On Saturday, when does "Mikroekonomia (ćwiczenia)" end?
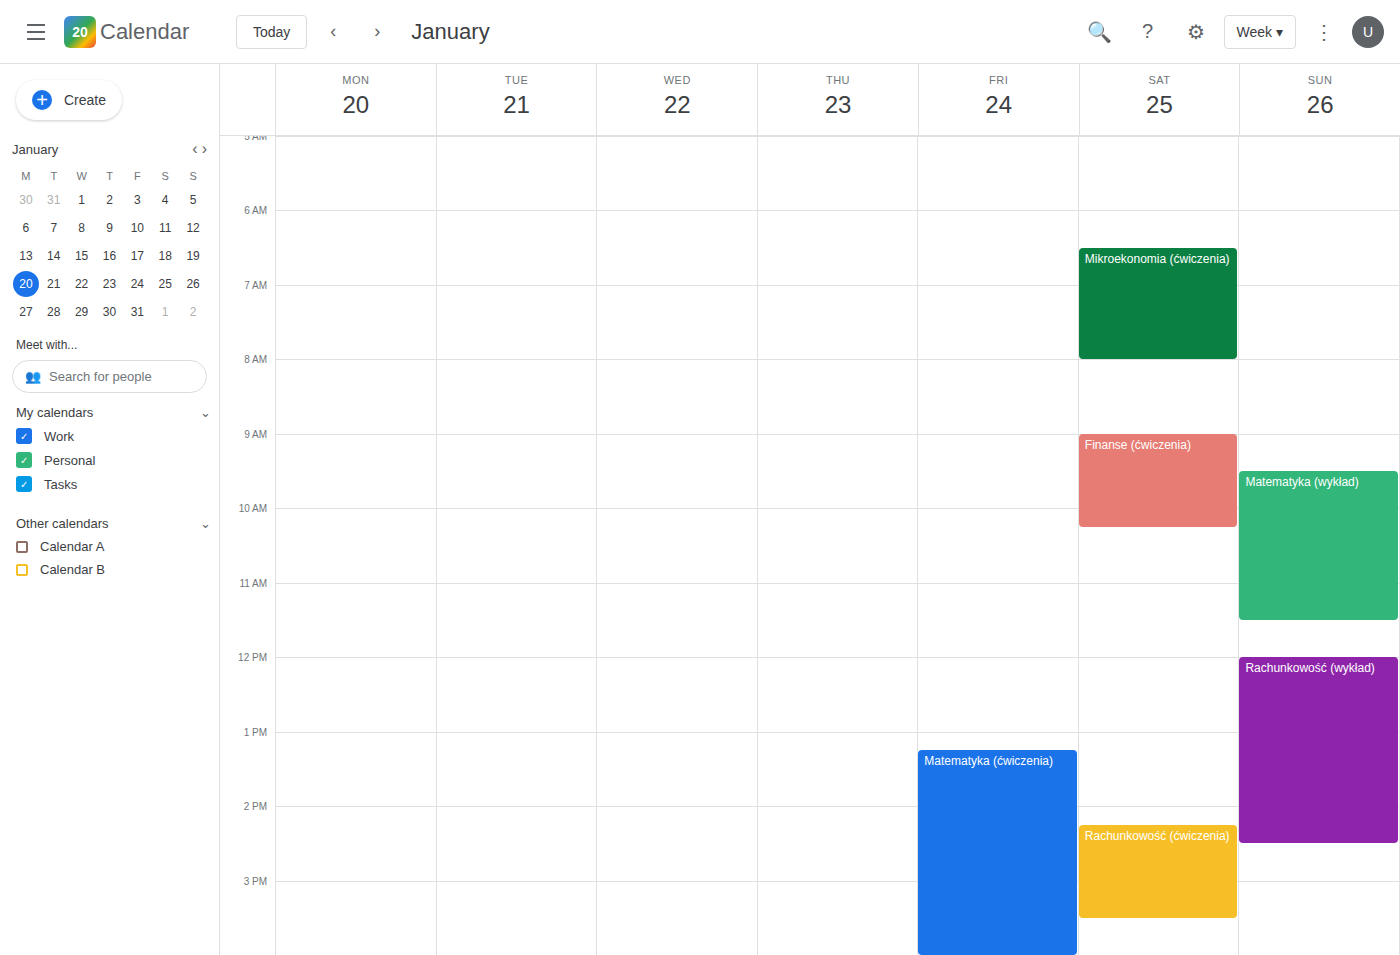
8:00 AM